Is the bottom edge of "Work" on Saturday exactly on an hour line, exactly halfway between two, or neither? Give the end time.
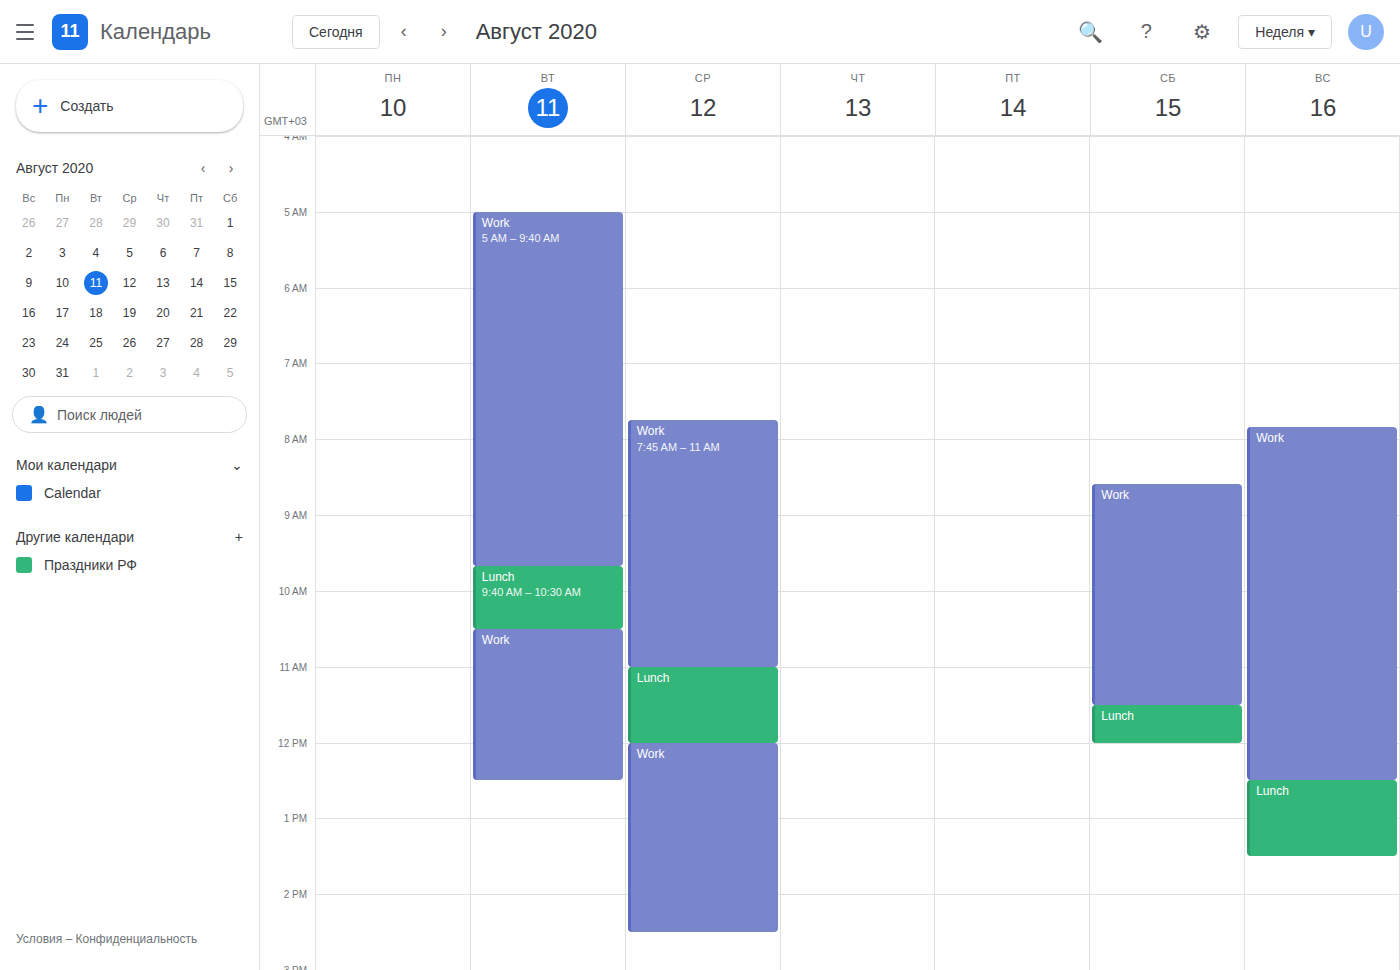
11:30 AM -- halfway between the 11 AM and 12 PM lines.